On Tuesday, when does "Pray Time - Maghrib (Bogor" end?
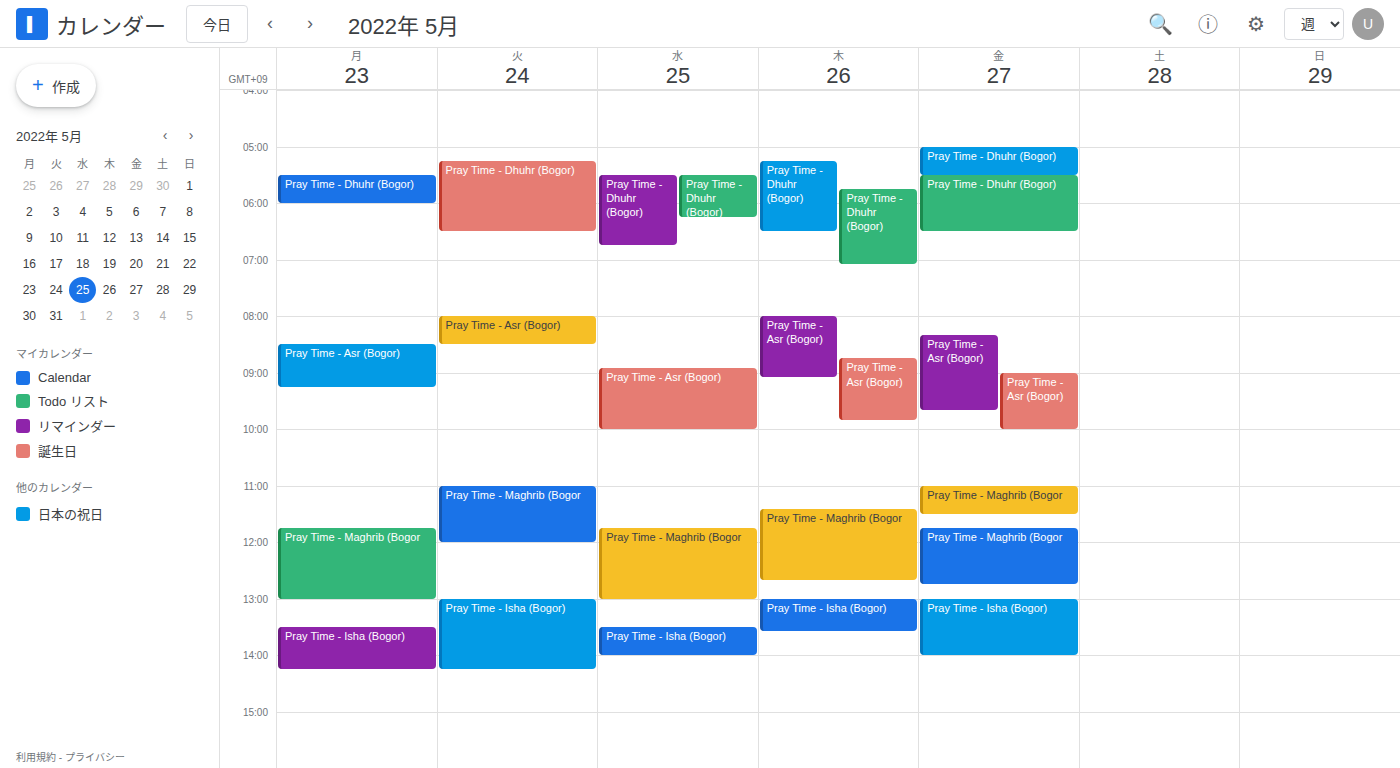
12:00 PM